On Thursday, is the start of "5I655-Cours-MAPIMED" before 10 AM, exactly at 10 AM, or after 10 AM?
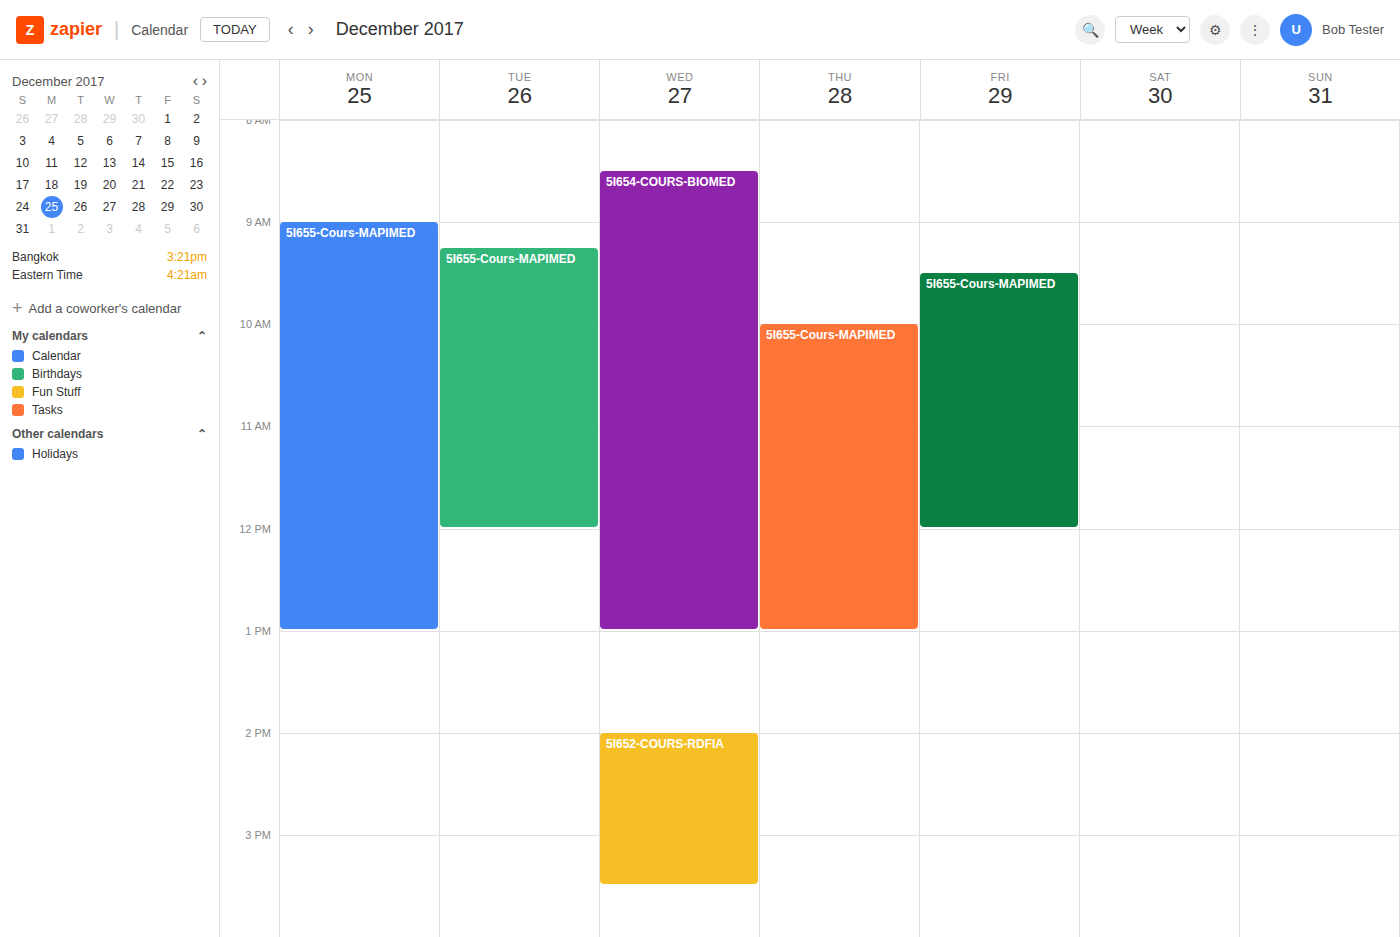
10:00 AM -- exactly at 10 AM, on the 10 AM line.